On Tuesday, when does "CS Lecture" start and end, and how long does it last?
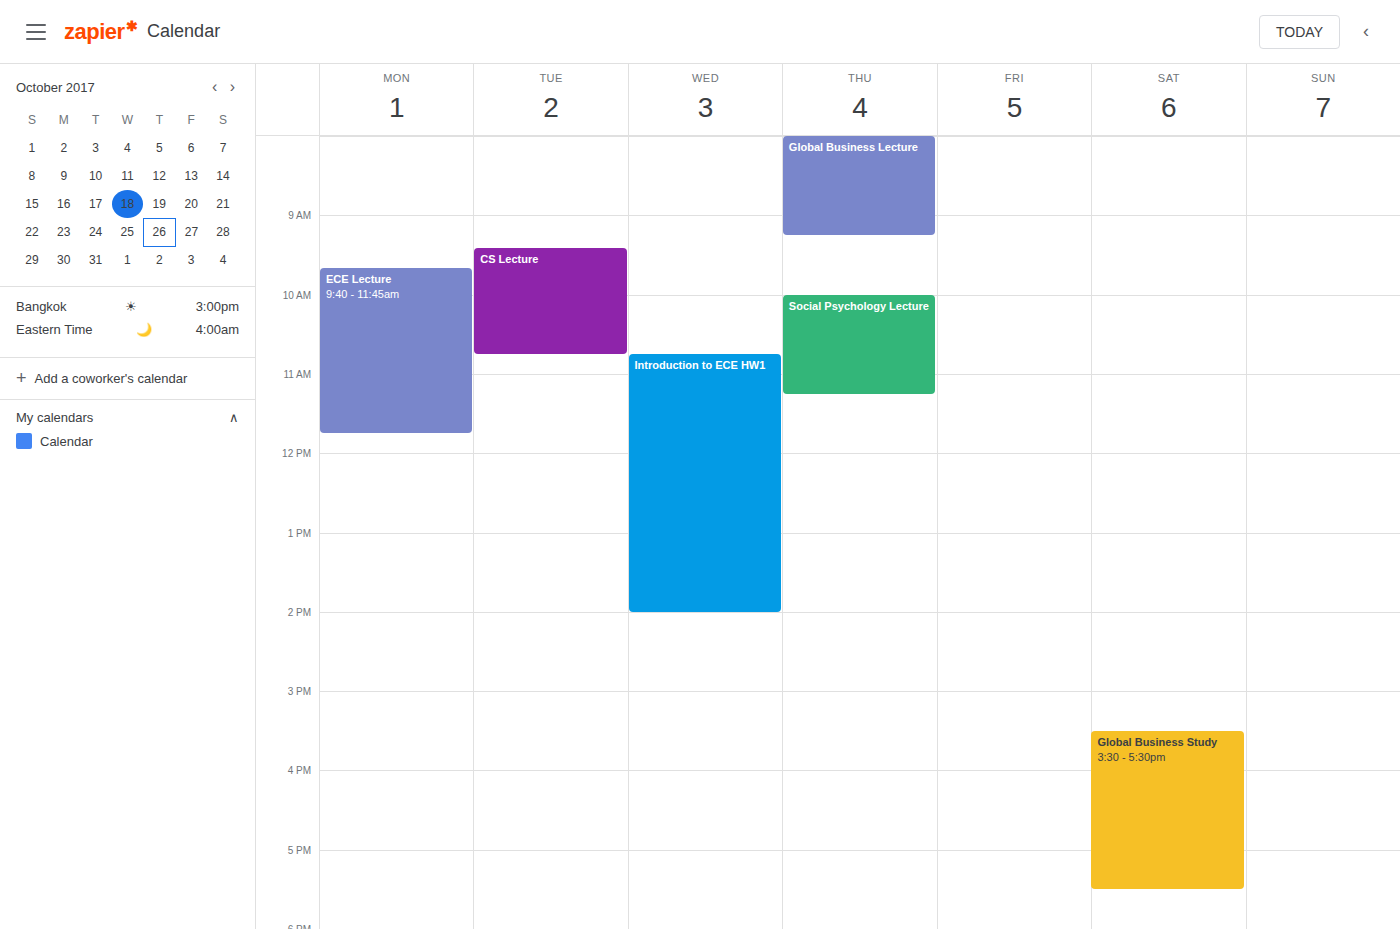
9:25 AM to 10:45 AM, 1 hour 20 minutes